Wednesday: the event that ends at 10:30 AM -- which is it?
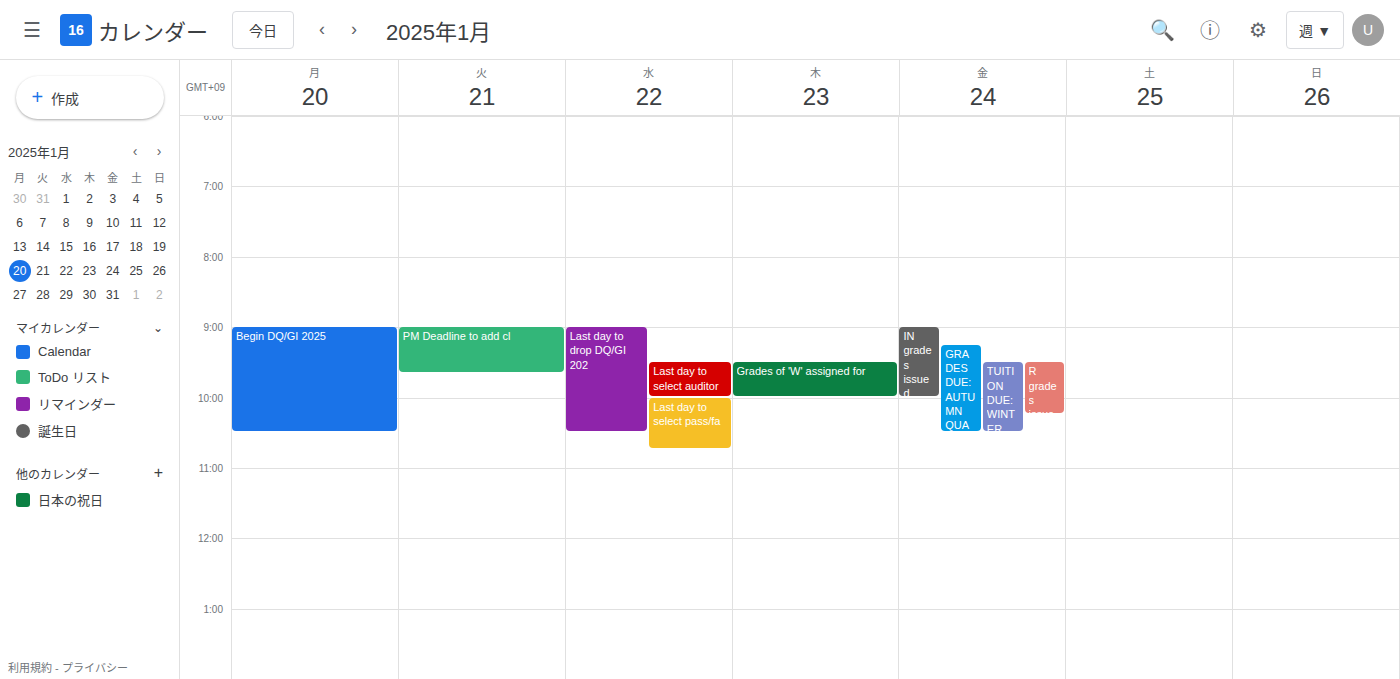
"Last day to drop DQ/GI 202"